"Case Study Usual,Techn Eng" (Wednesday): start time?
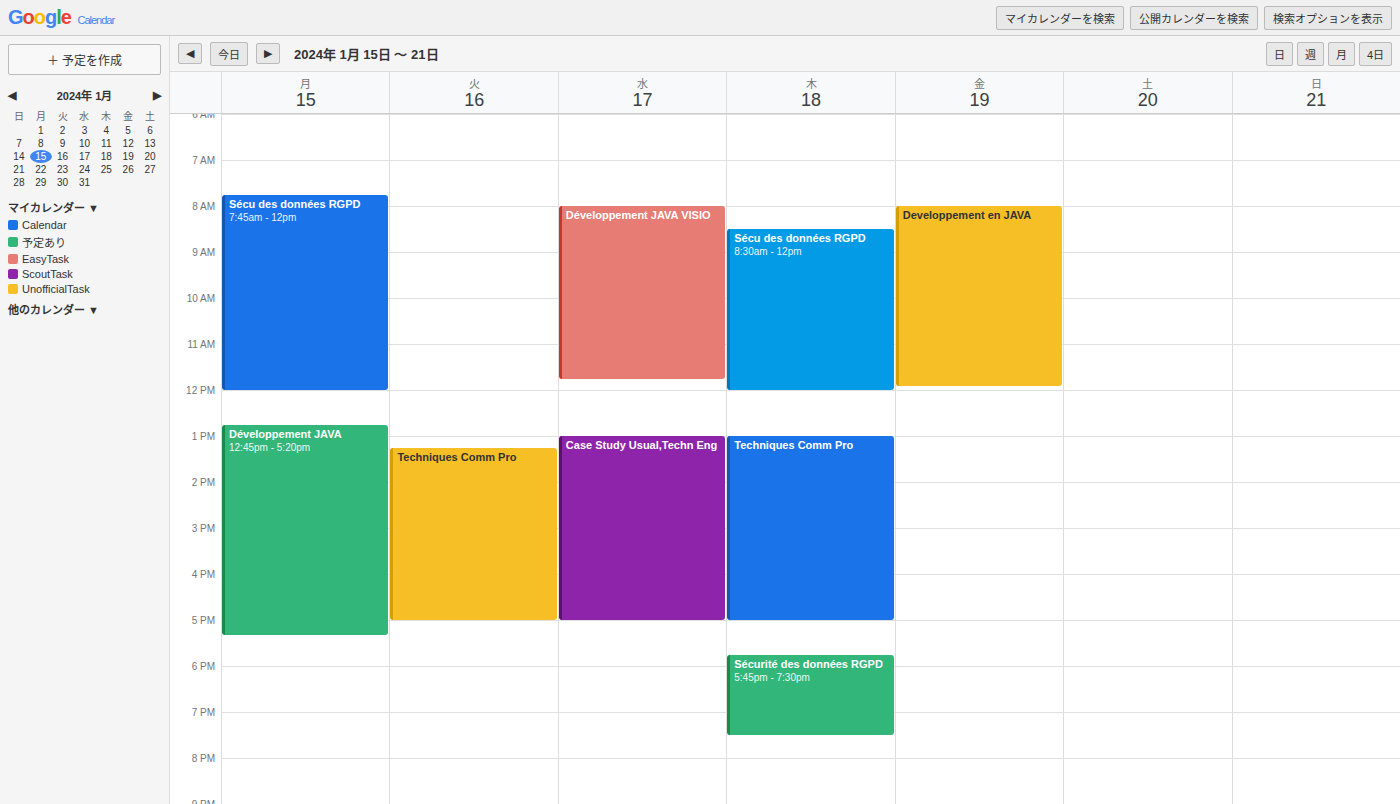
1:00 PM